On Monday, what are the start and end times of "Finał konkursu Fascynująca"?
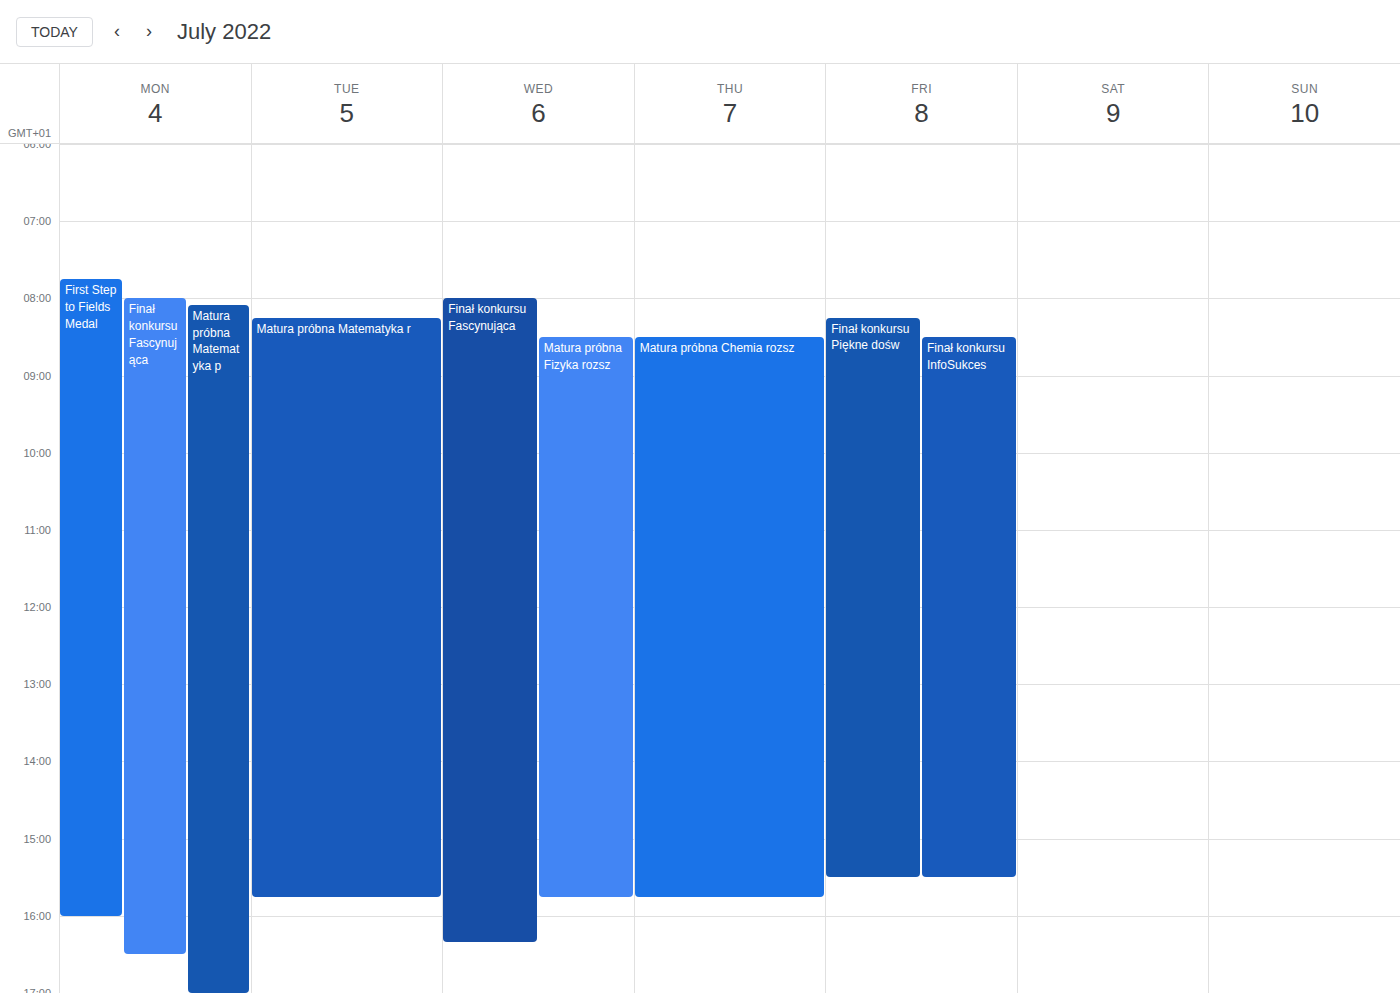
8:00 AM to 4:30 PM